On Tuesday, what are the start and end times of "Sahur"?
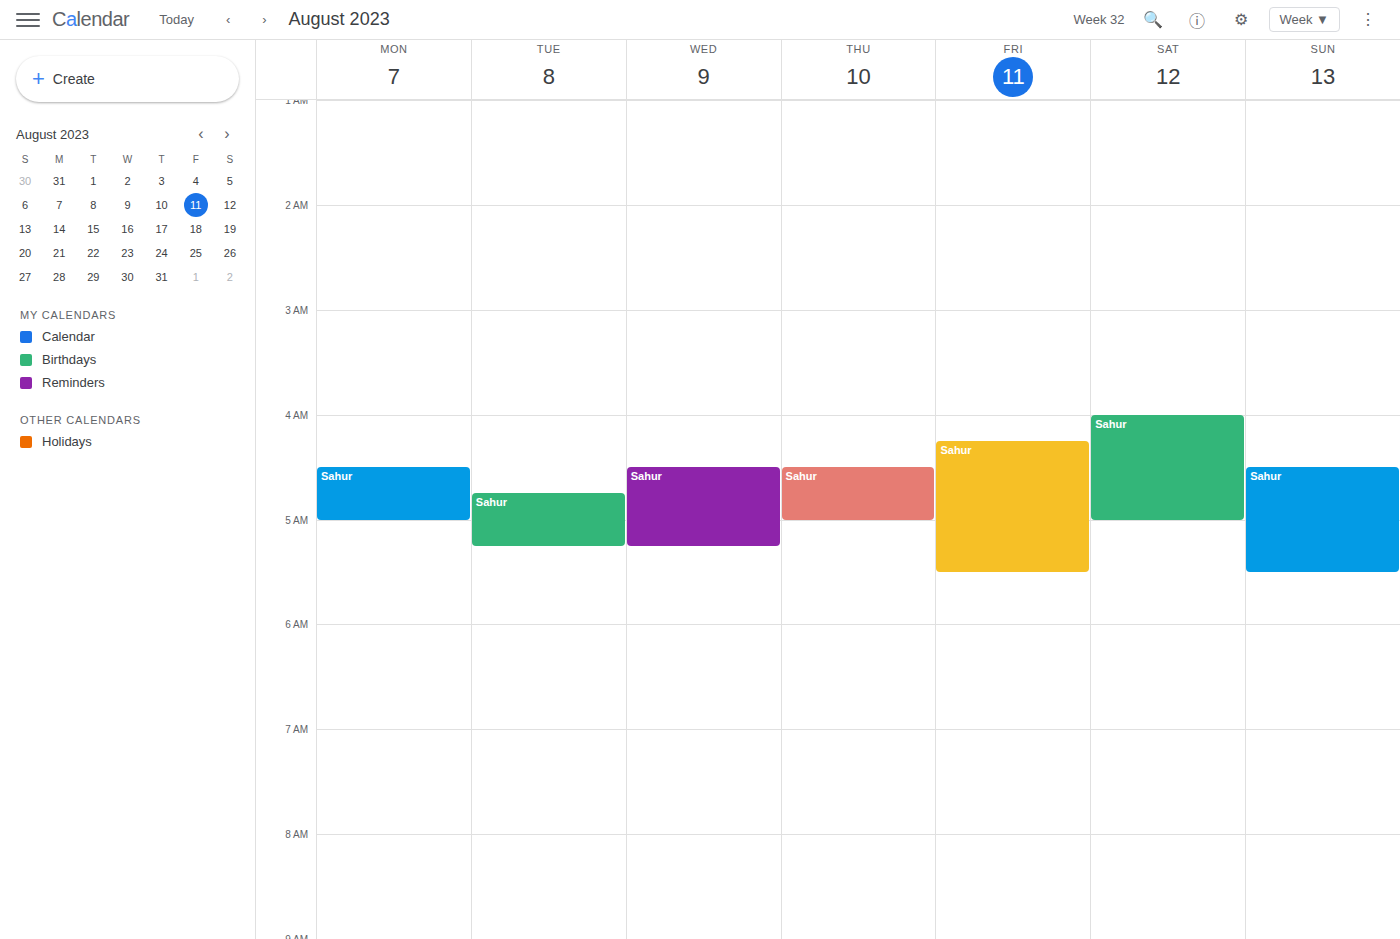
4:45 AM to 5:15 AM